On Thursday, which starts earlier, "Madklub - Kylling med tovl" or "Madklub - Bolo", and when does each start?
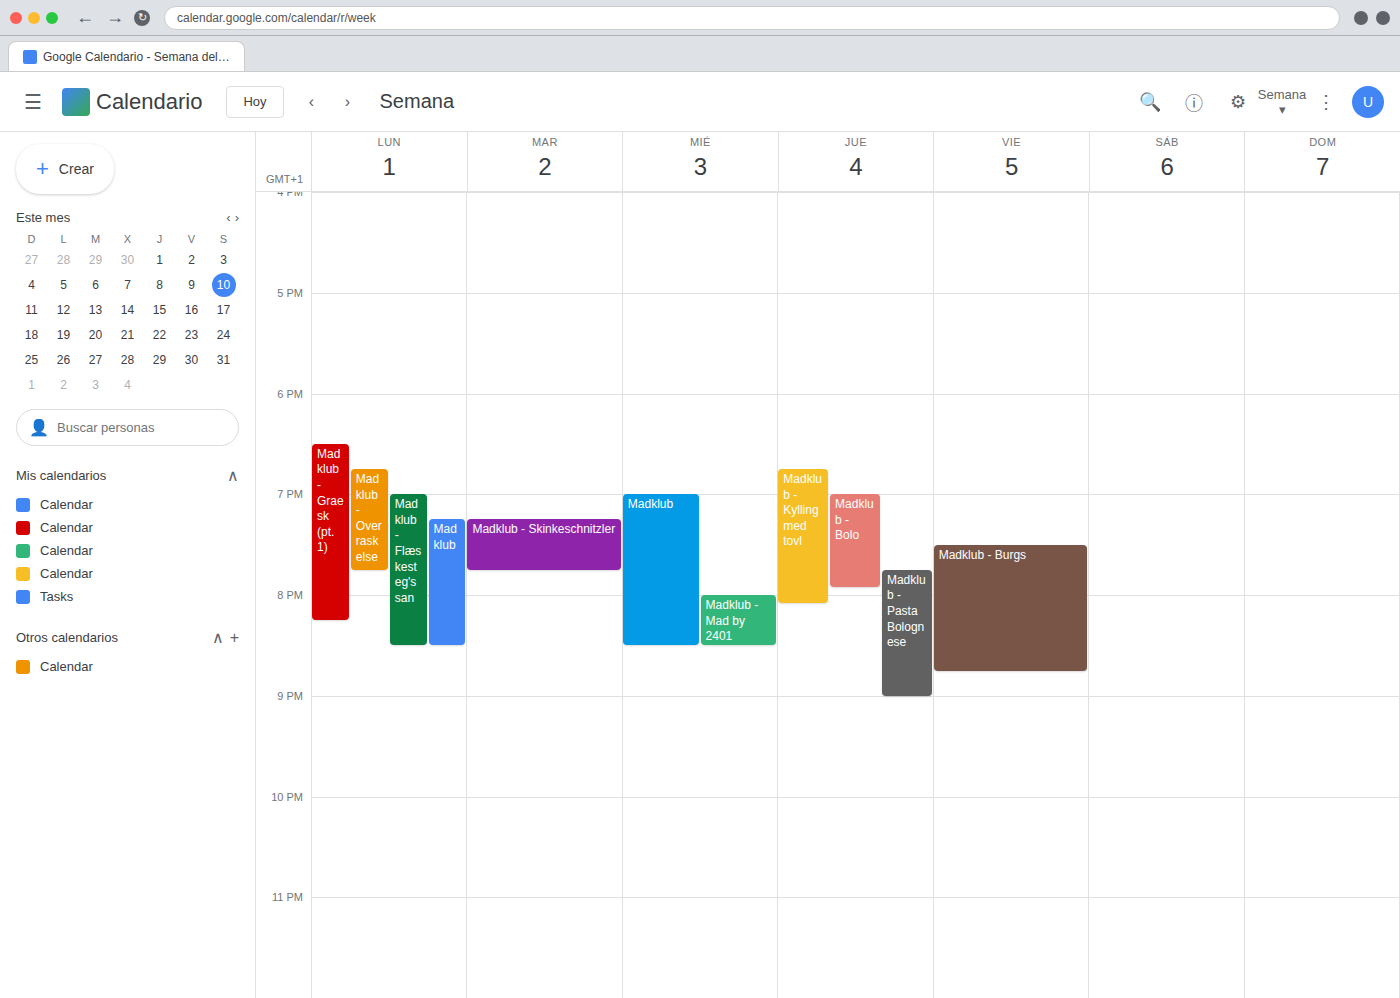
"Madklub - Kylling med tovl" 6:45 PM; "Madklub - Bolo" 7:00 PM.